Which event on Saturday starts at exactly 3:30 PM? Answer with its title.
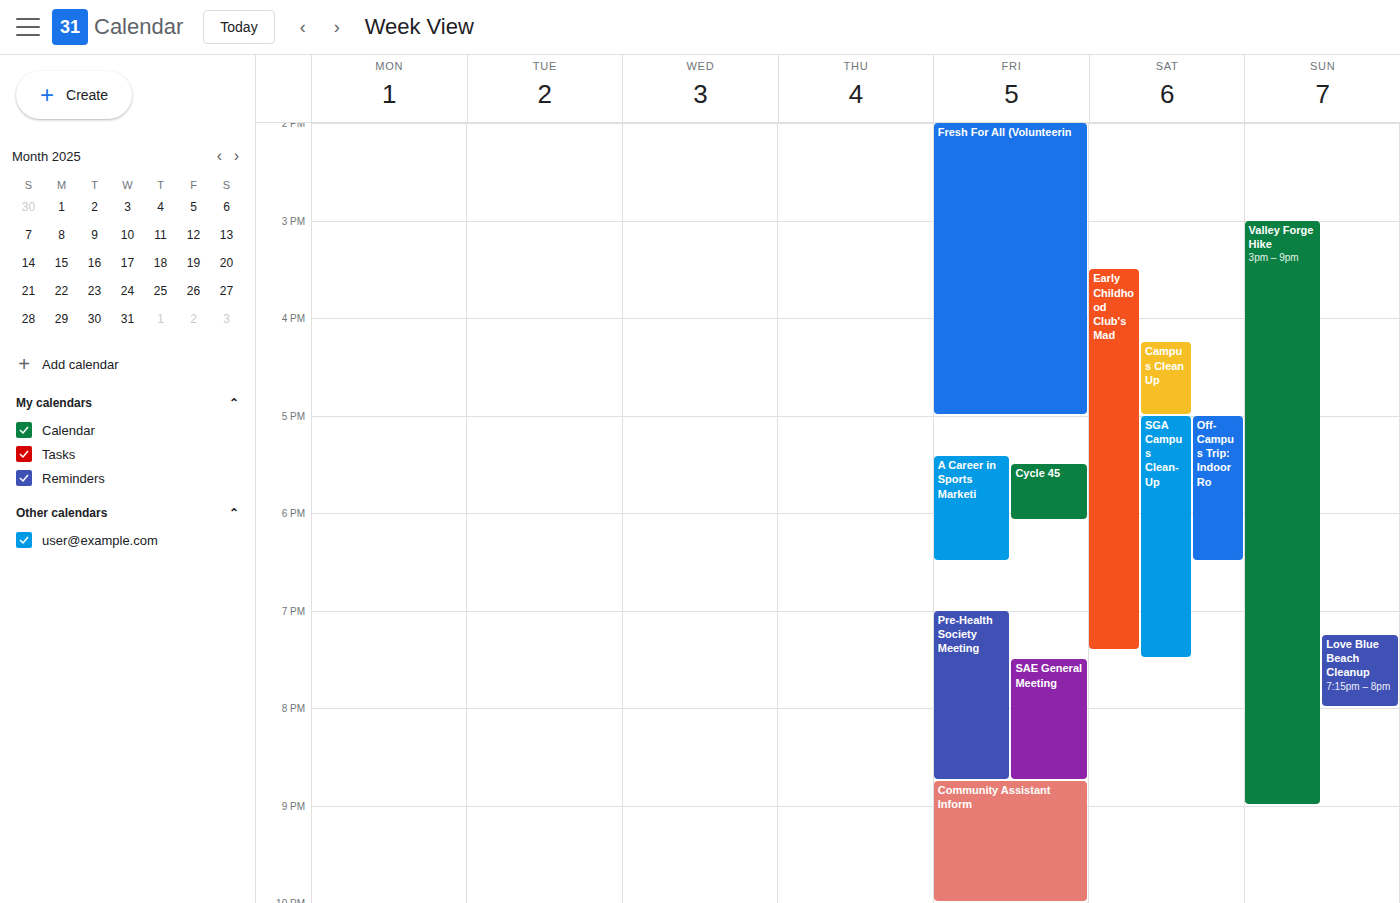
"Early Childhood Club's Mad"